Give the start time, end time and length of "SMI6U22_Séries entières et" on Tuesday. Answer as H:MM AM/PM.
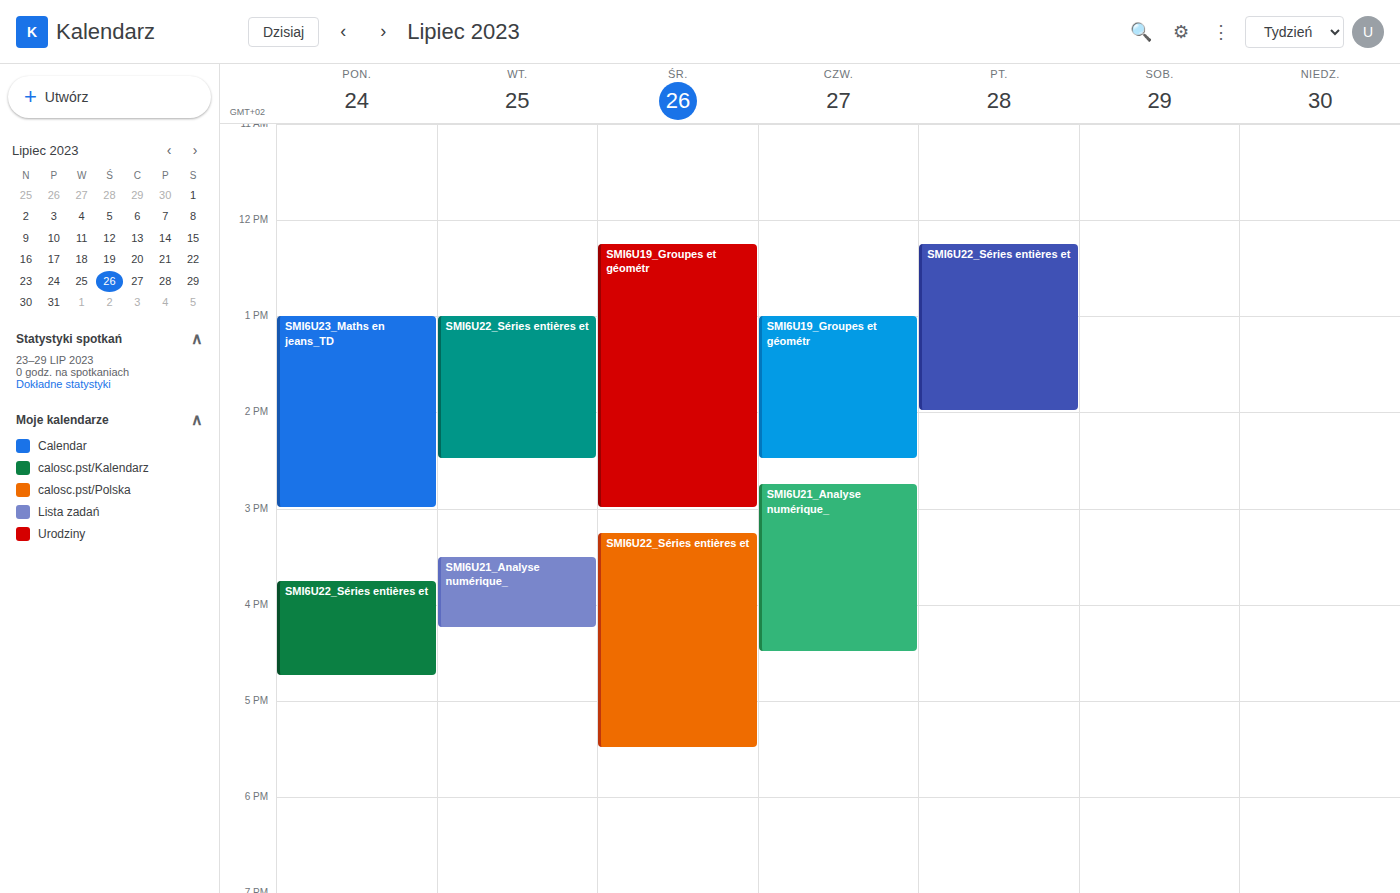
1:00 PM to 2:30 PM, 1 hour 30 minutes